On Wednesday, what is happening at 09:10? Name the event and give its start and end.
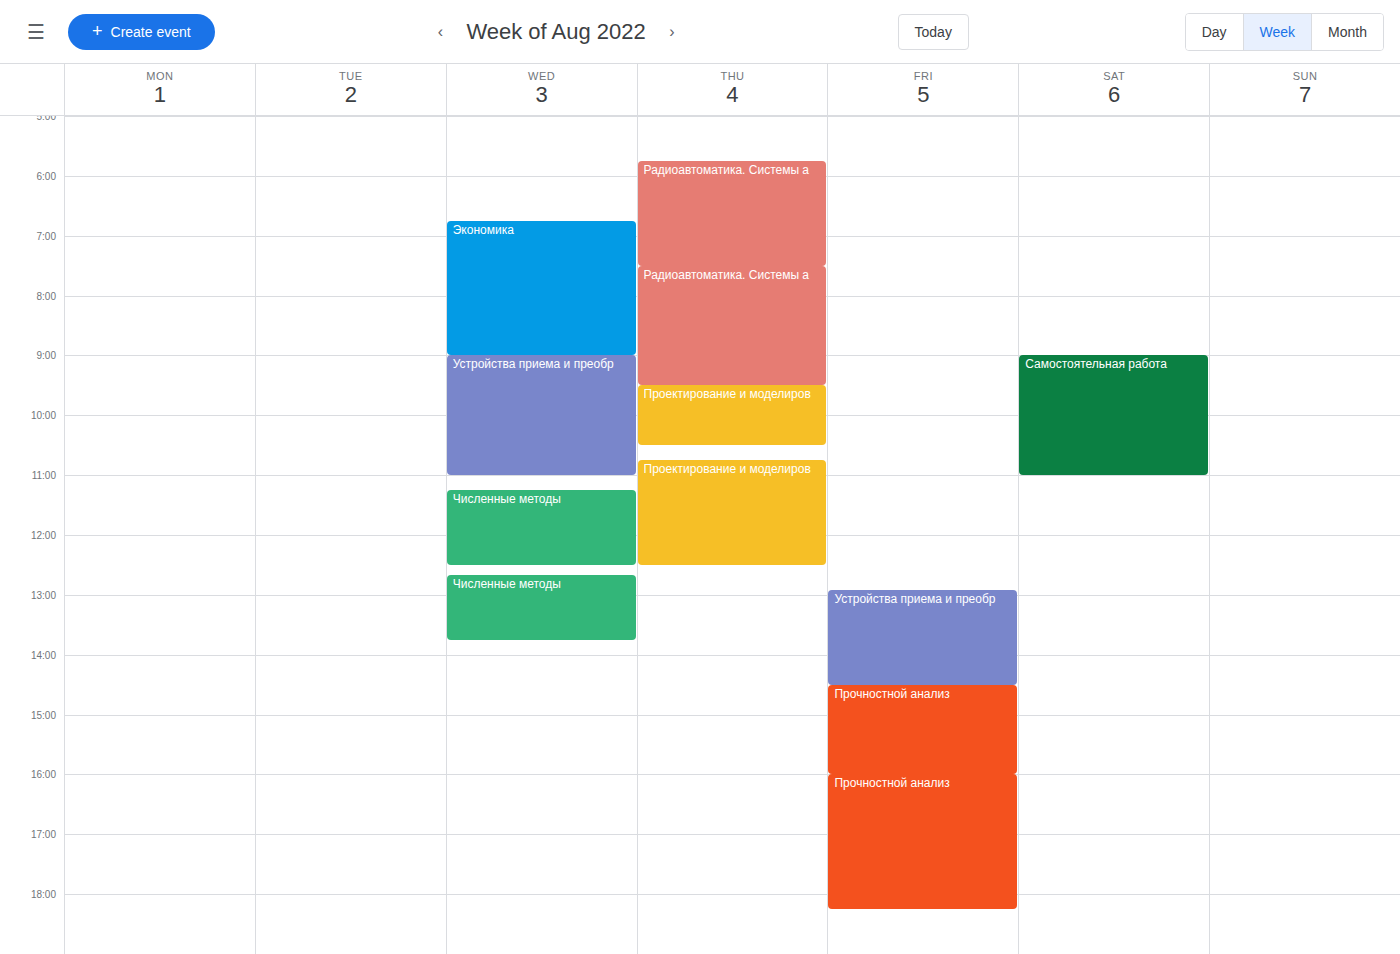
"Устройства приема и преобр", 09:00 to 11:00